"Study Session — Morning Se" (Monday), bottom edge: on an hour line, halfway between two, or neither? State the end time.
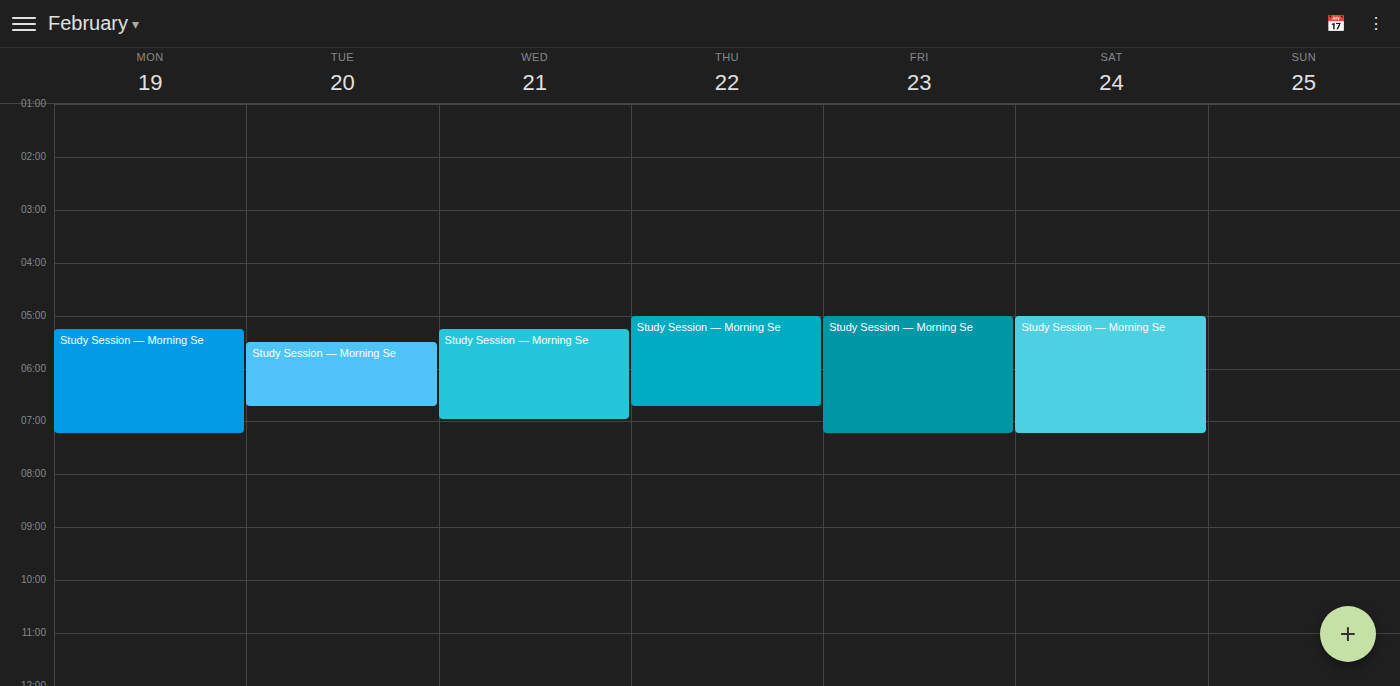
7:15 AM -- neither: a quarter of the way from the 7 AM line to the 8 AM line.